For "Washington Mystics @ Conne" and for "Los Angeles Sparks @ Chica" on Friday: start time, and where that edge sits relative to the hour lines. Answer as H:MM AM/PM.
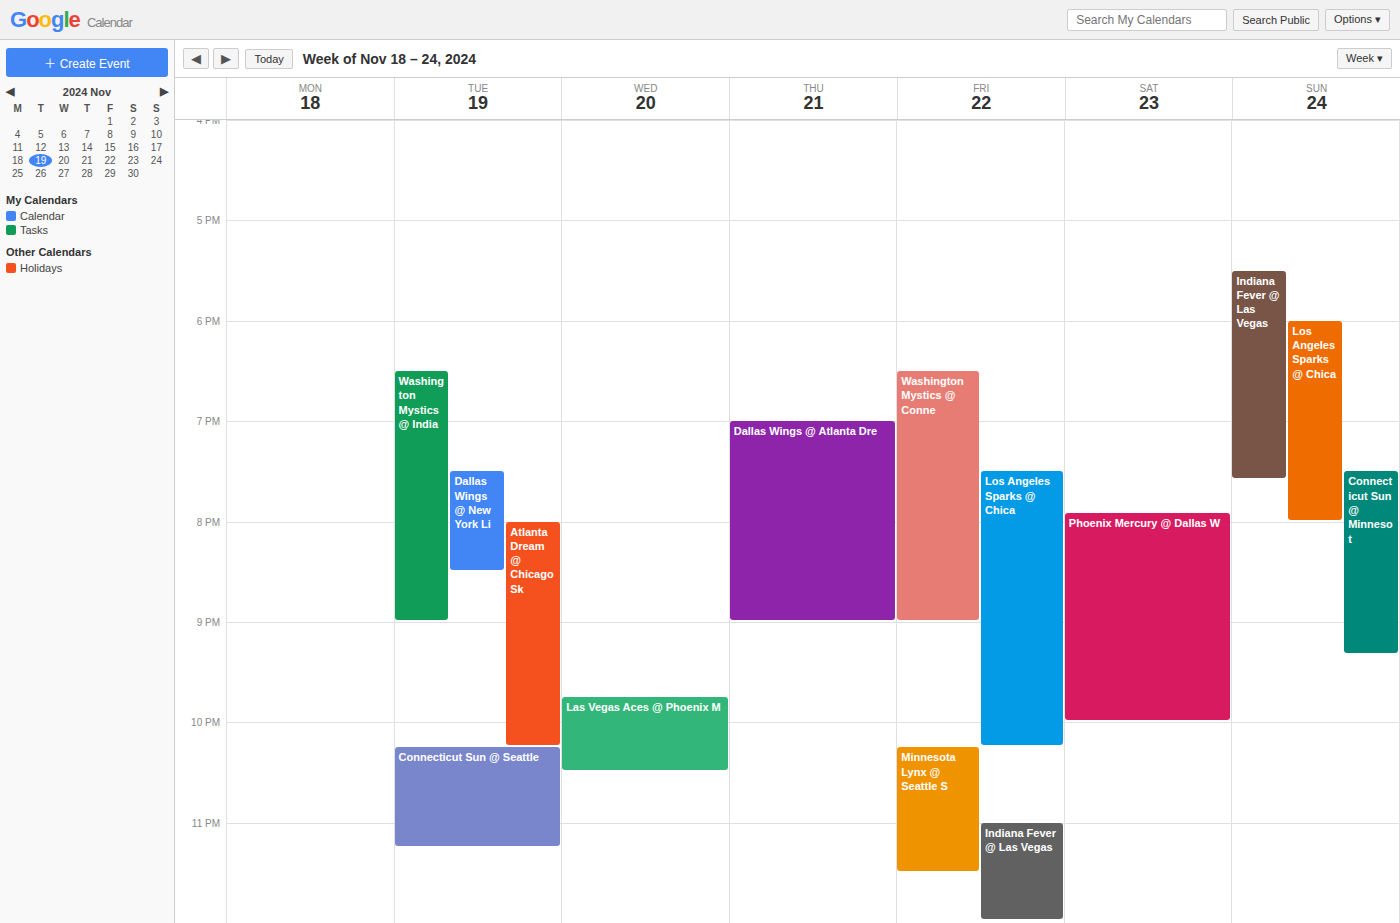
"Washington Mystics @ Conne": 6:30 PM, halfway between the 6 PM and 7 PM lines. "Los Angeles Sparks @ Chica": 7:30 PM, halfway between the 7 PM and 8 PM lines.